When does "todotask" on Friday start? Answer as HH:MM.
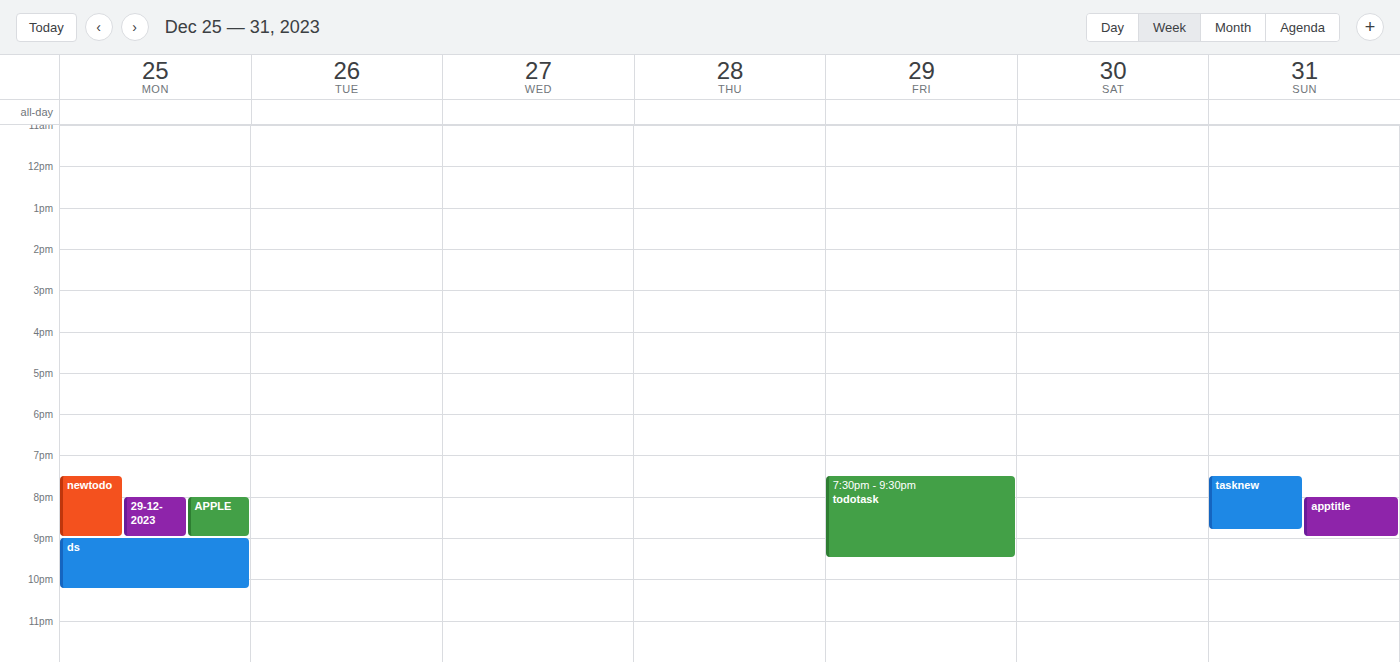
19:30